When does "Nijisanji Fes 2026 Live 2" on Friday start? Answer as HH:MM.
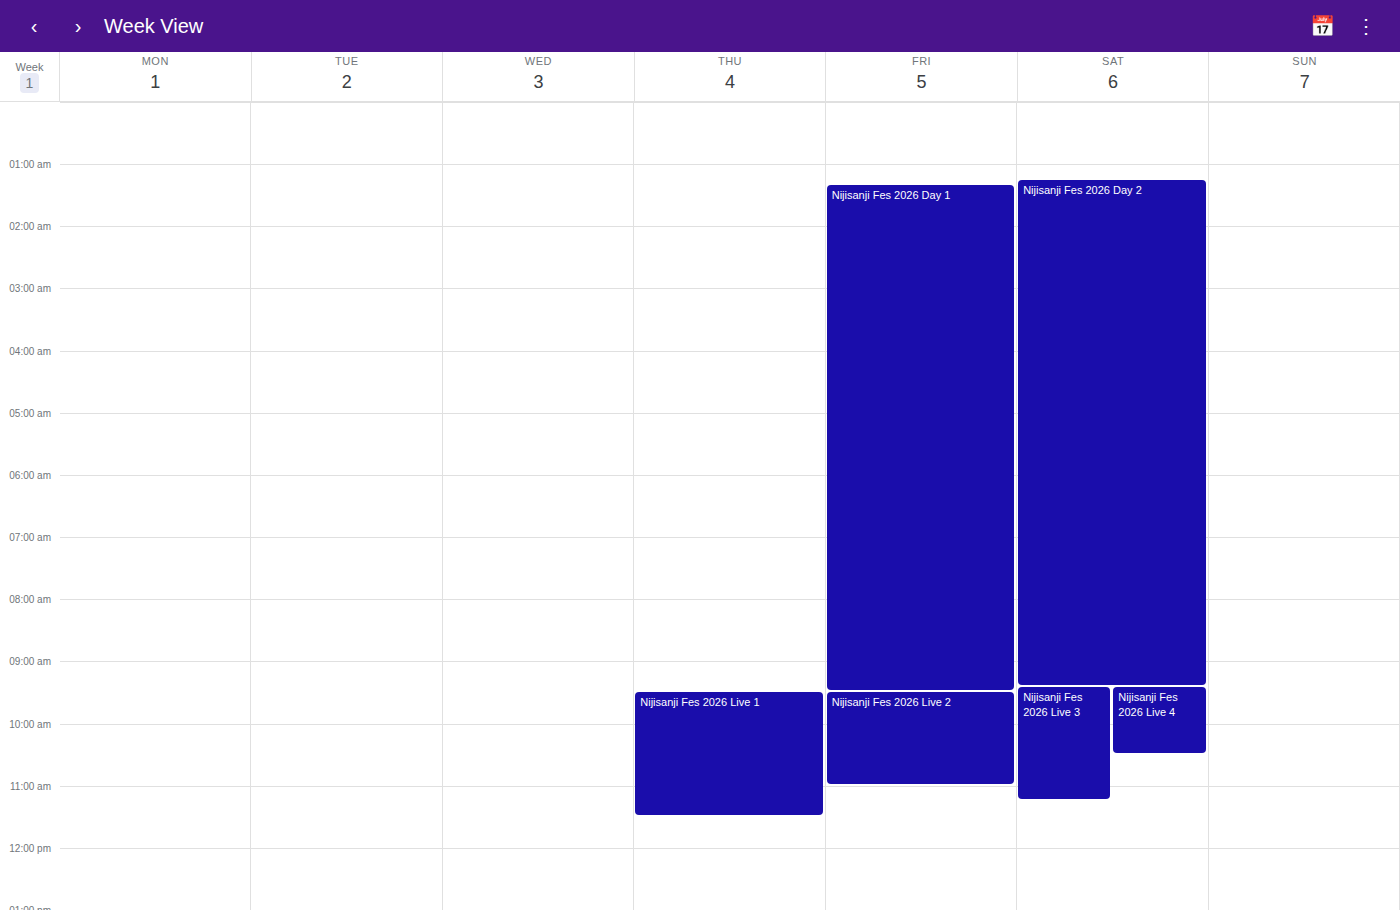
09:30